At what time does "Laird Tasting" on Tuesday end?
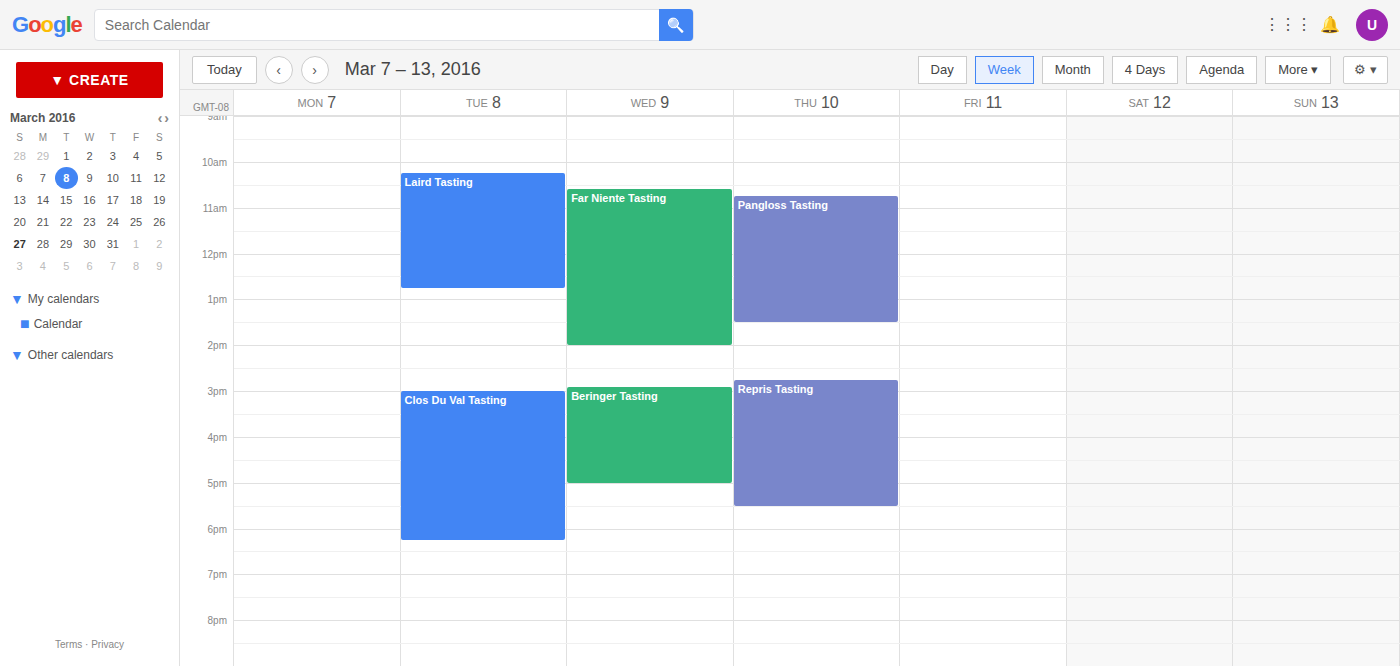
12:45 PM